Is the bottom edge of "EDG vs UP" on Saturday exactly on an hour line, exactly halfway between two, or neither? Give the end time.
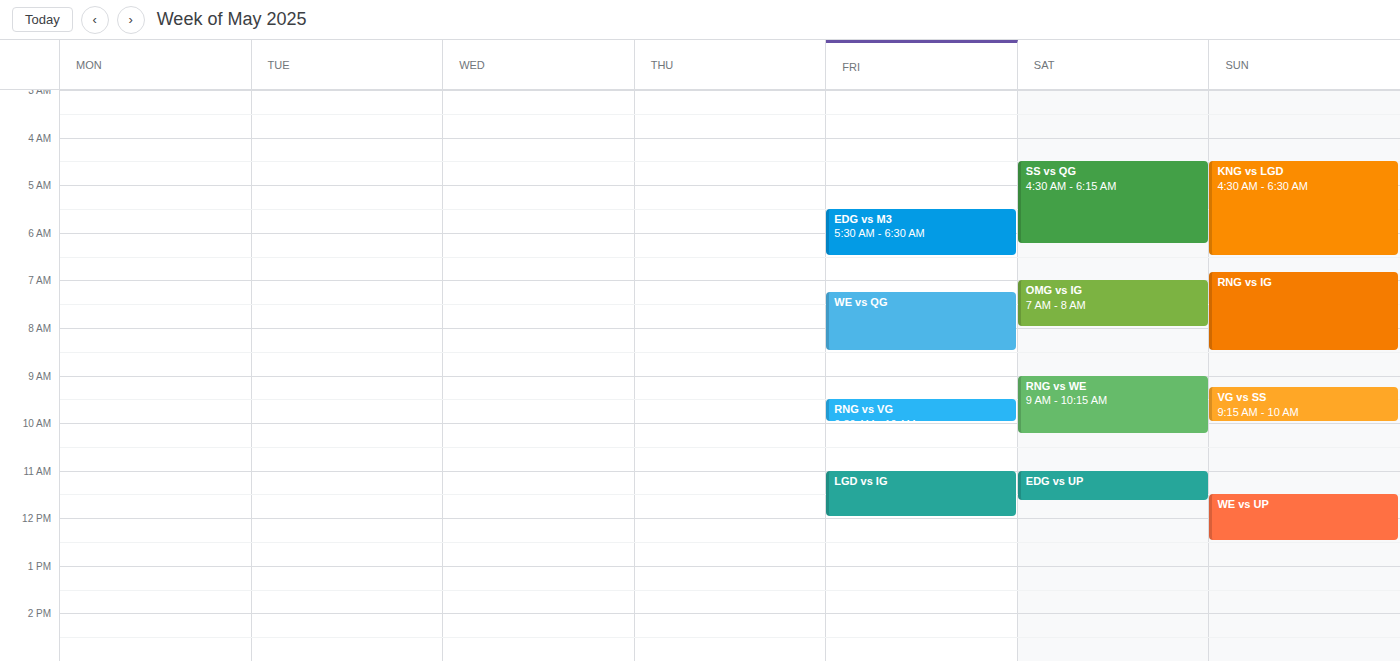
11:40 AM -- neither: 40 minutes below the 11 AM line and 20 minutes above the 12 PM line.